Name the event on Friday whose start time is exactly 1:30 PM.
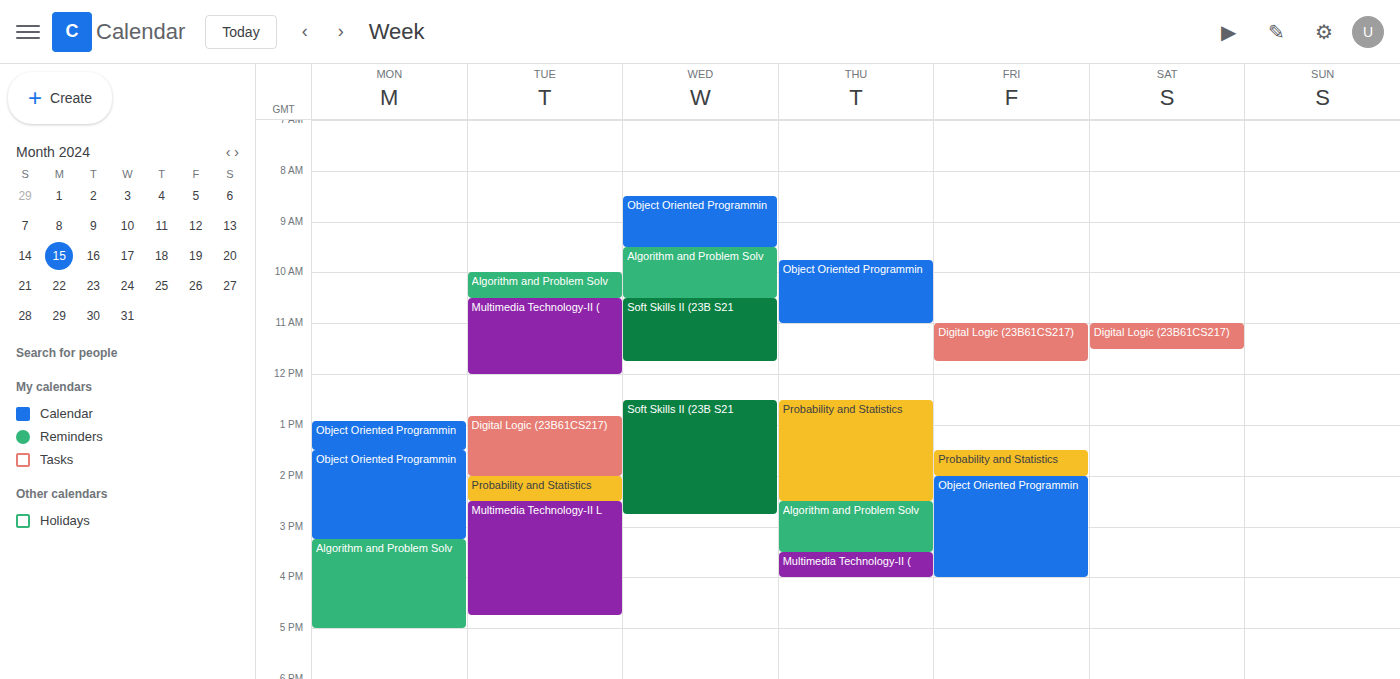
"Probability and Statistics"